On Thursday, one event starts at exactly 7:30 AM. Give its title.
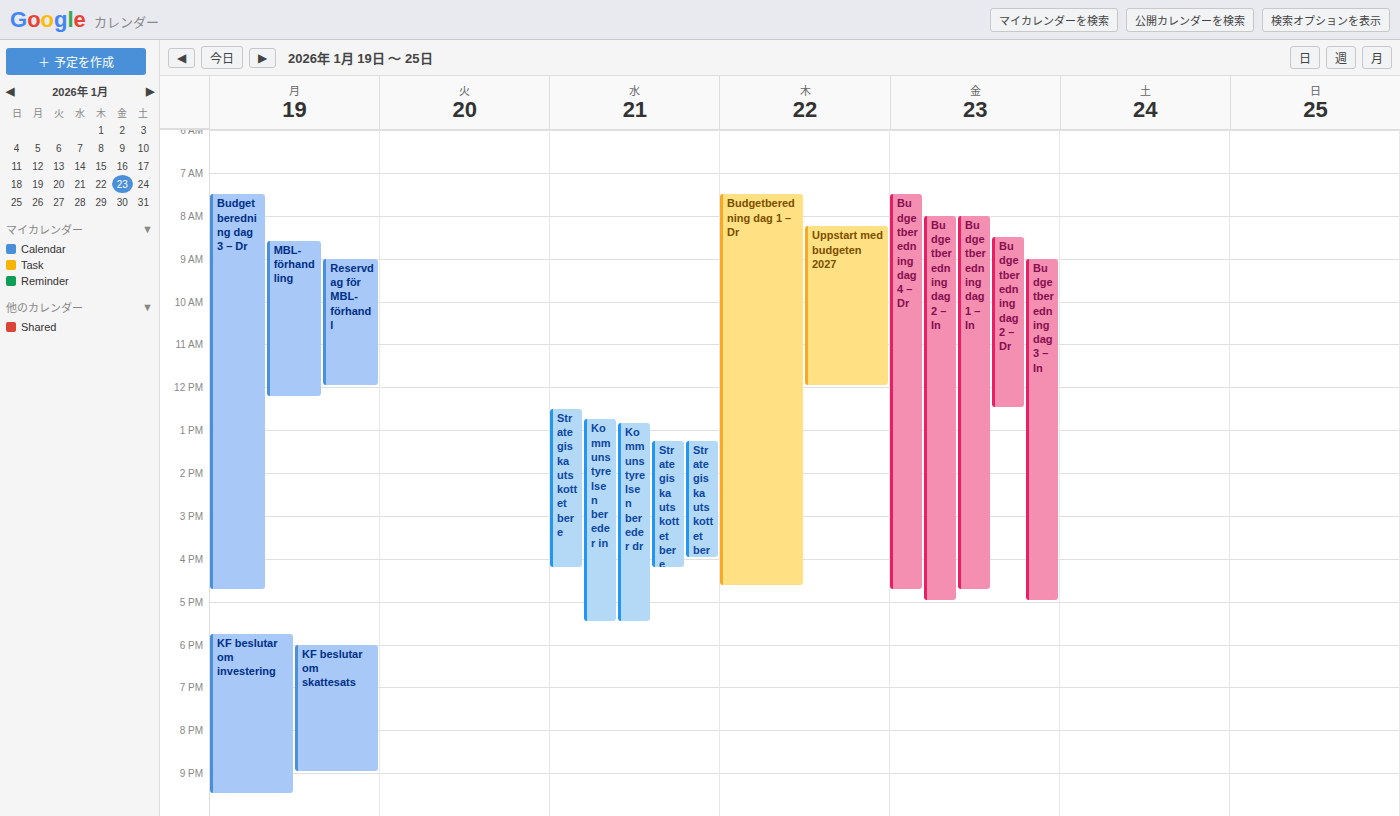
"Budgetberedning dag 1 – Dr"